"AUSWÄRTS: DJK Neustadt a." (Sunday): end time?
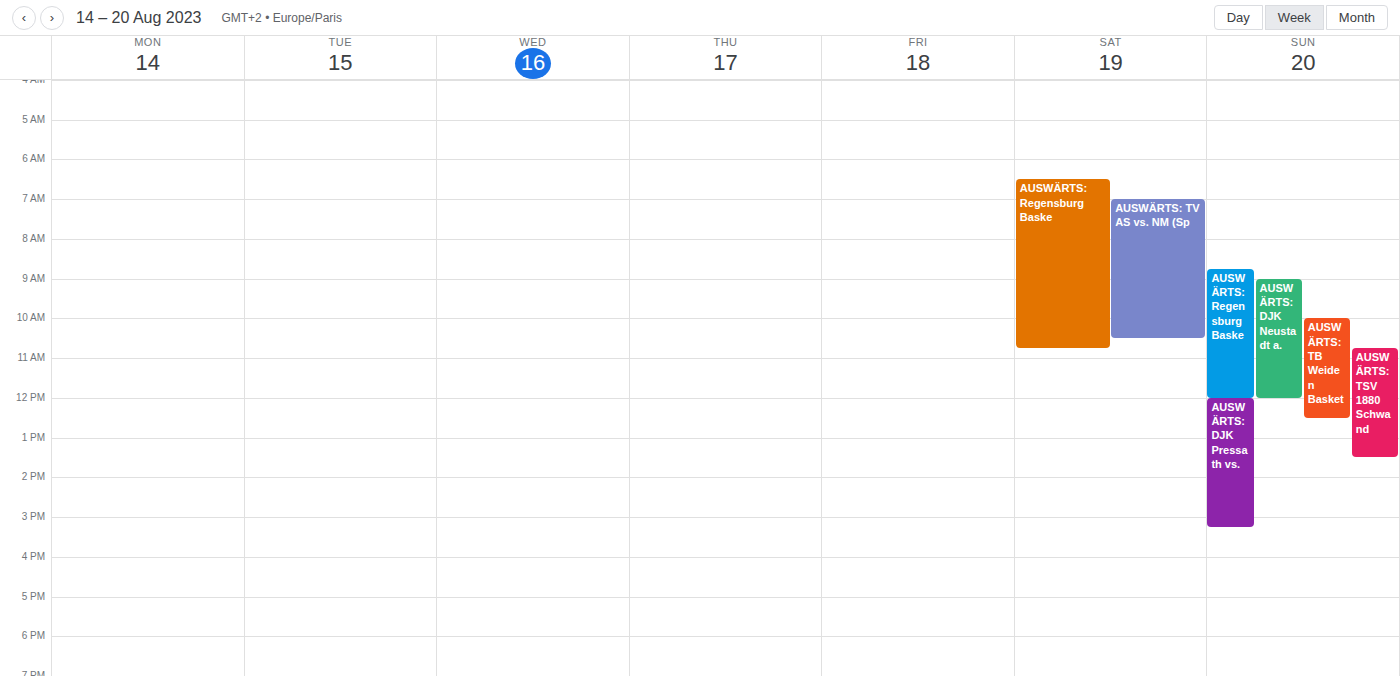
12:00 PM